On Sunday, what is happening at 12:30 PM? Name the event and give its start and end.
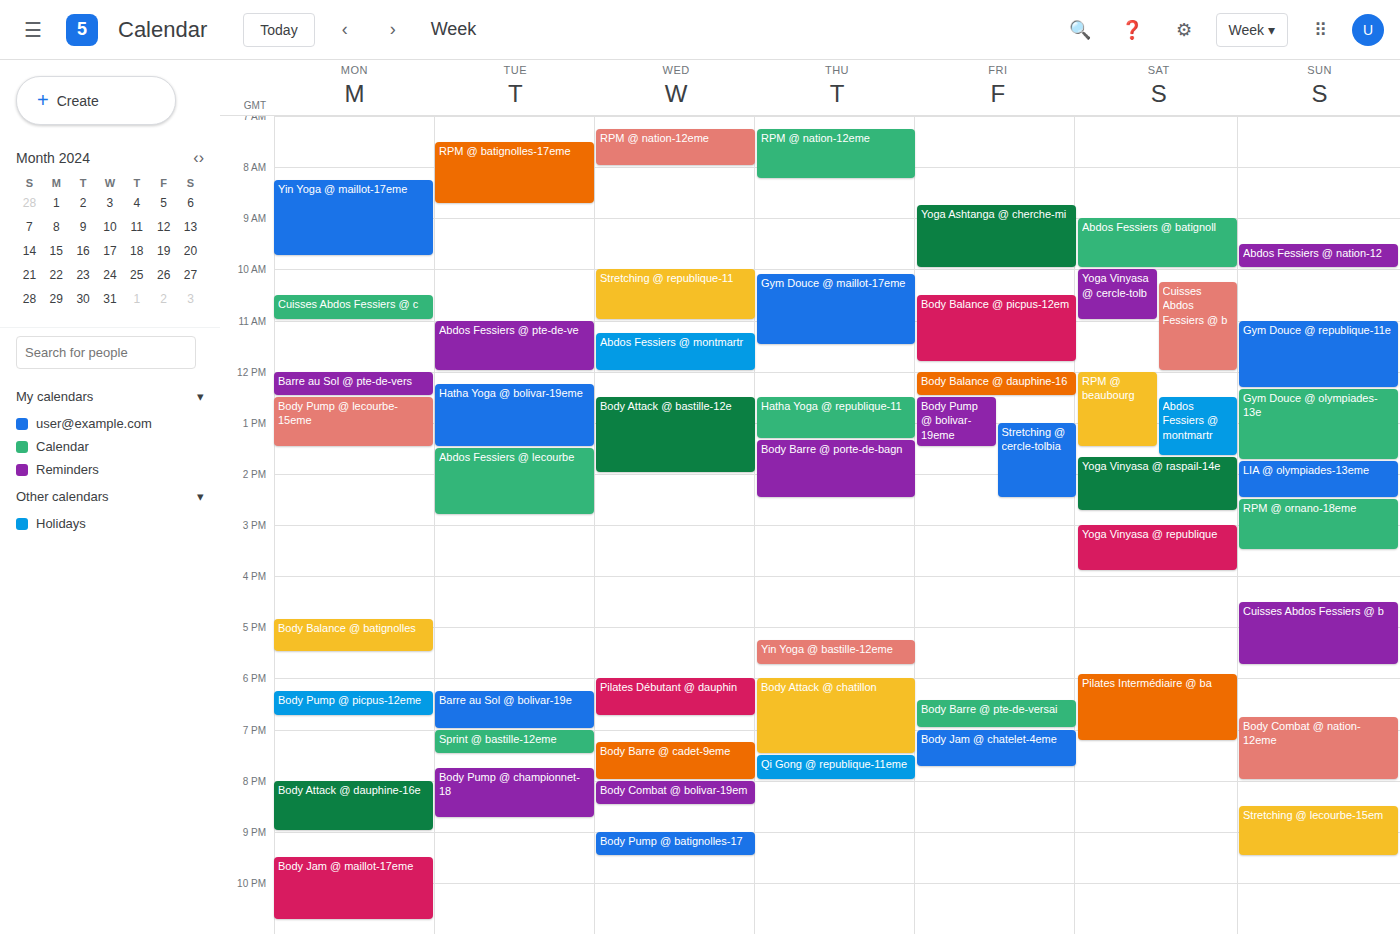
"Gym Douce @ olympiades-13e", 12:20 PM to 1:45 PM